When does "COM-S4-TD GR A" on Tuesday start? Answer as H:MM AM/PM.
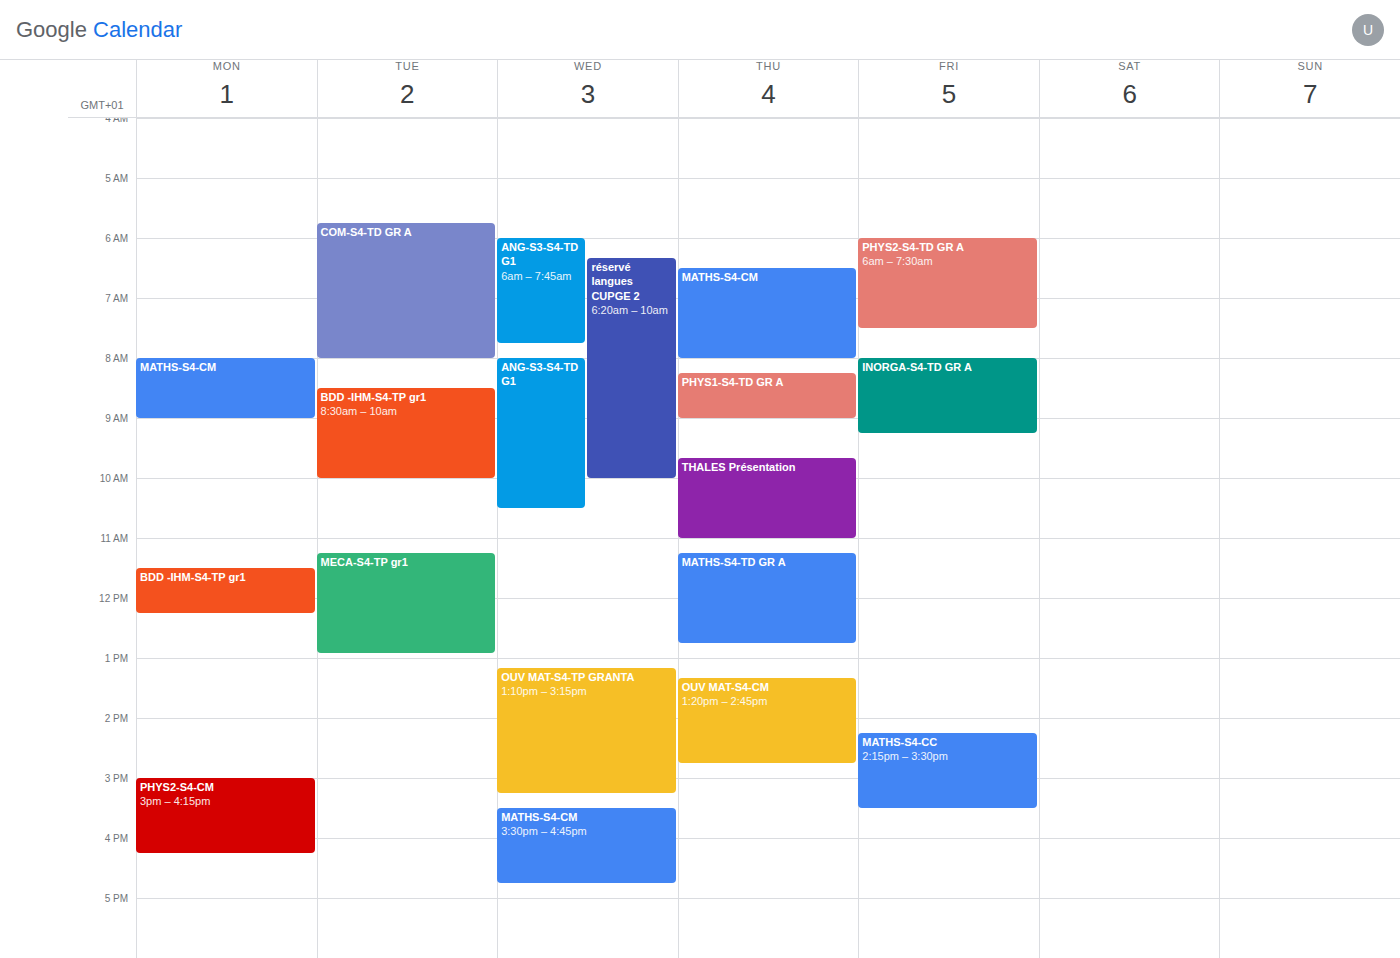
5:45 AM